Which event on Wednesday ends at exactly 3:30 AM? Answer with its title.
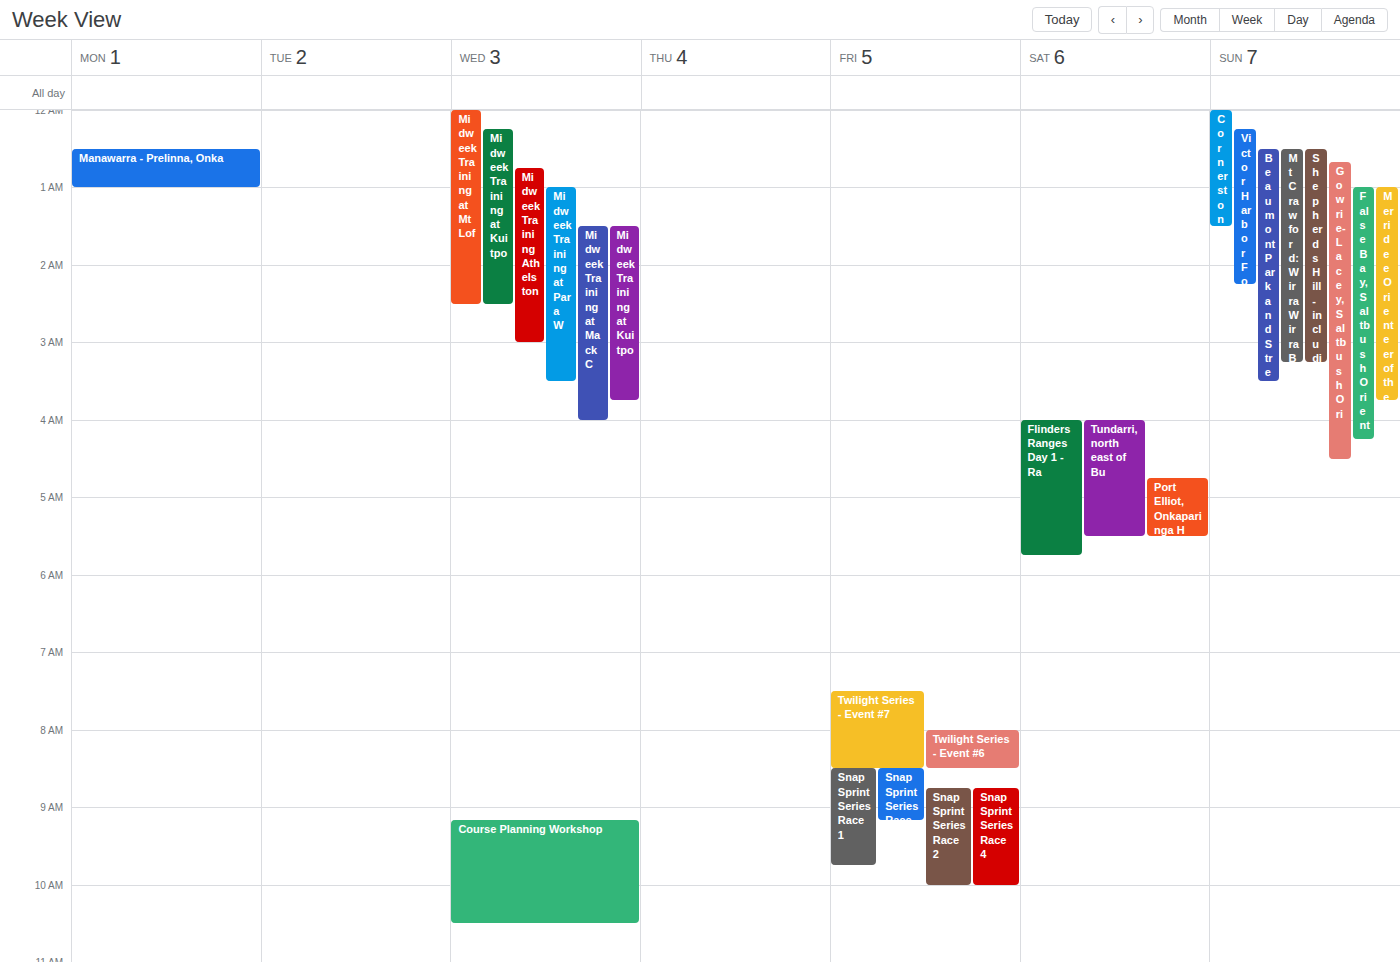
"Midweek Training at Para W"